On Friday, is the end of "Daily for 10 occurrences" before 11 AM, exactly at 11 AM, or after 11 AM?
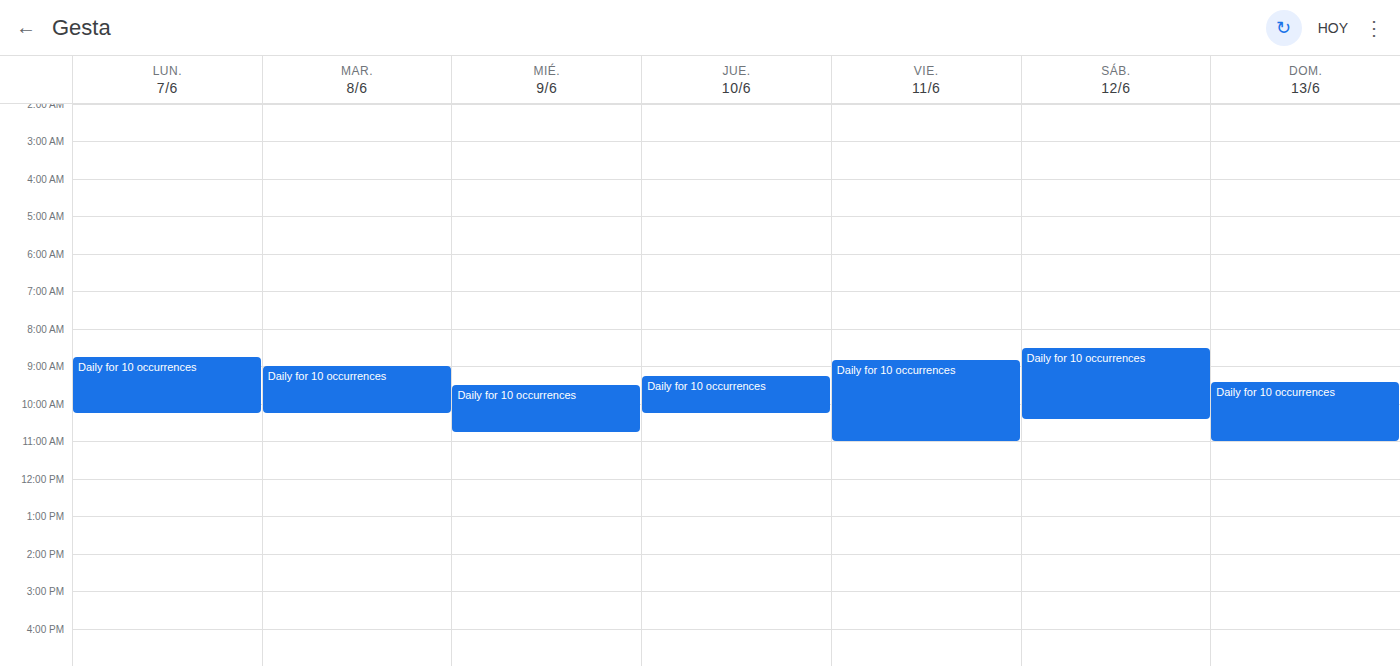
11:00 AM -- exactly at 11 AM, on the 11 AM line.